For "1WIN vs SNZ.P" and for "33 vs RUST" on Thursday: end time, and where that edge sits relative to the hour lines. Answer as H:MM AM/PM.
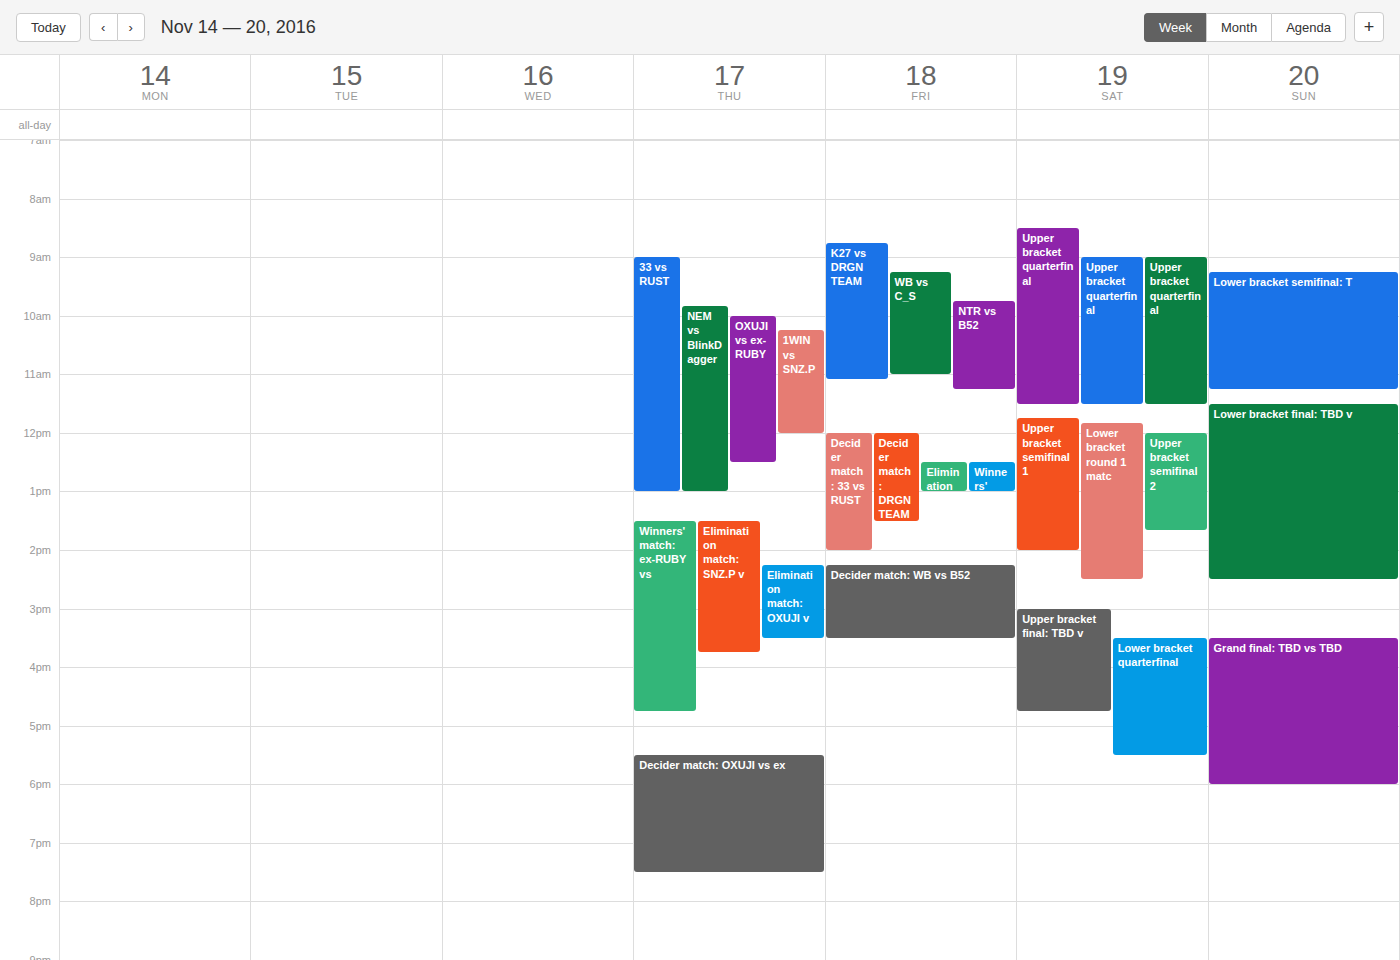
"1WIN vs SNZ.P": 12:00 PM, exactly on the 12 PM line. "33 vs RUST": 1:00 PM, exactly on the 1 PM line.